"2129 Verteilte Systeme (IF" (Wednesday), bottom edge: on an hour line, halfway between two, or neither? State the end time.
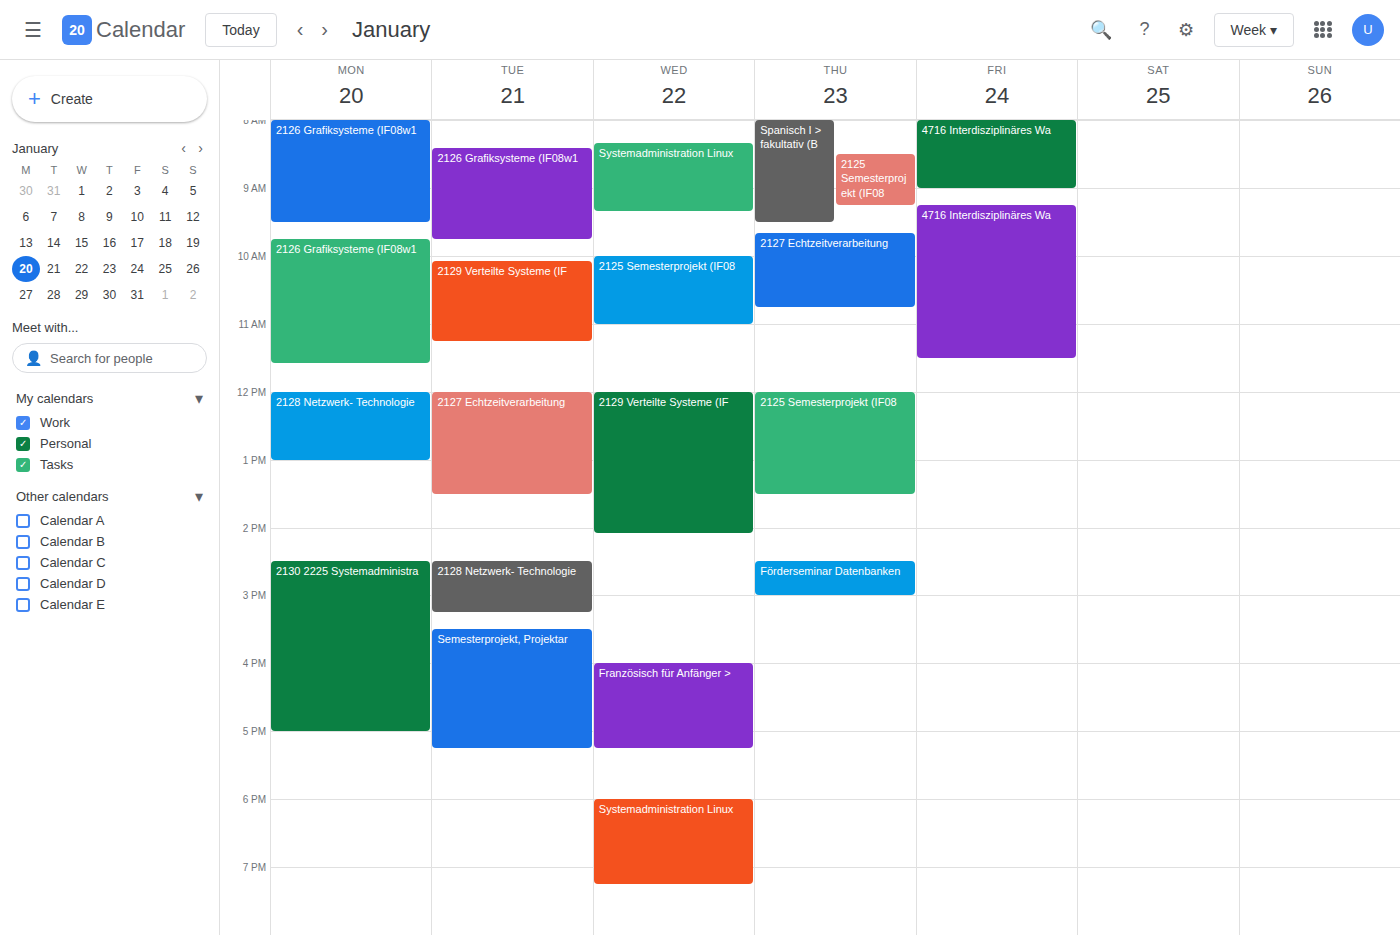
14:05 -- neither: 5 minutes below the 14:00 line and 55 minutes above the 15:00 line.